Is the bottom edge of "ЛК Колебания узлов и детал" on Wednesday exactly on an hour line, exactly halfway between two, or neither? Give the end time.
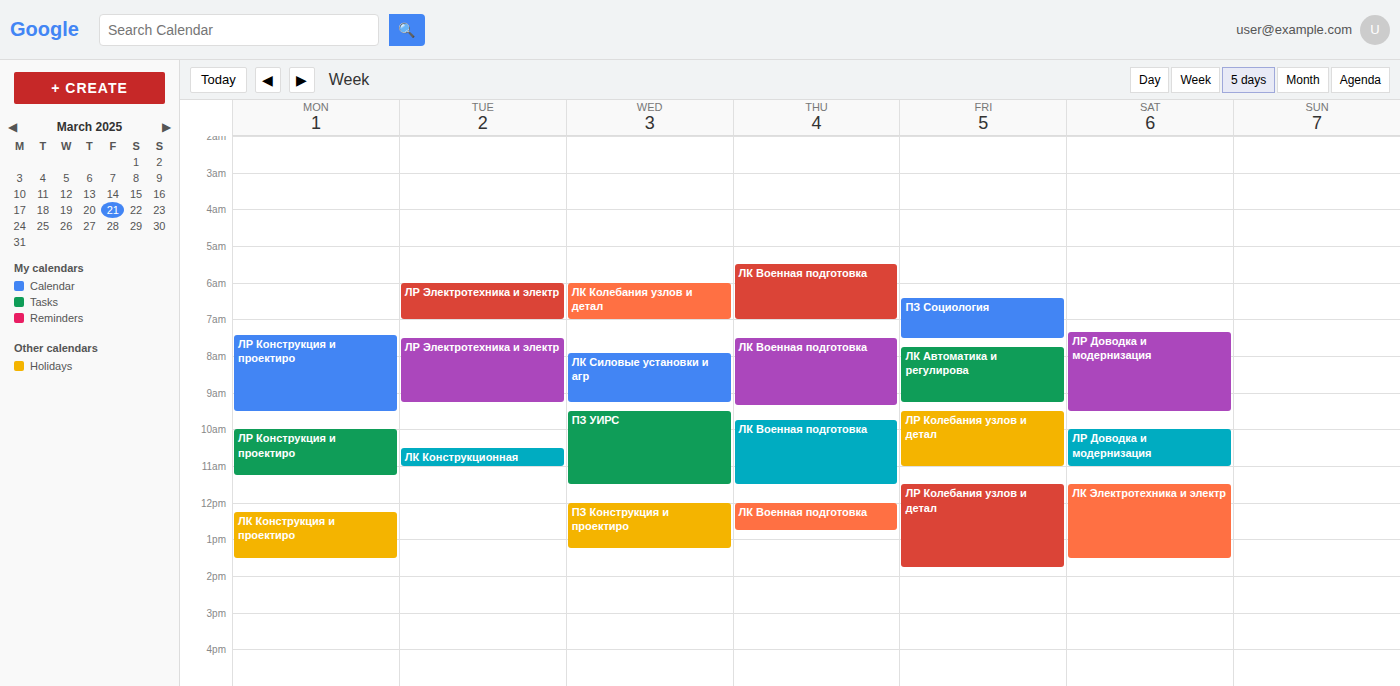
7:00 AM -- exactly on the 7 AM line.